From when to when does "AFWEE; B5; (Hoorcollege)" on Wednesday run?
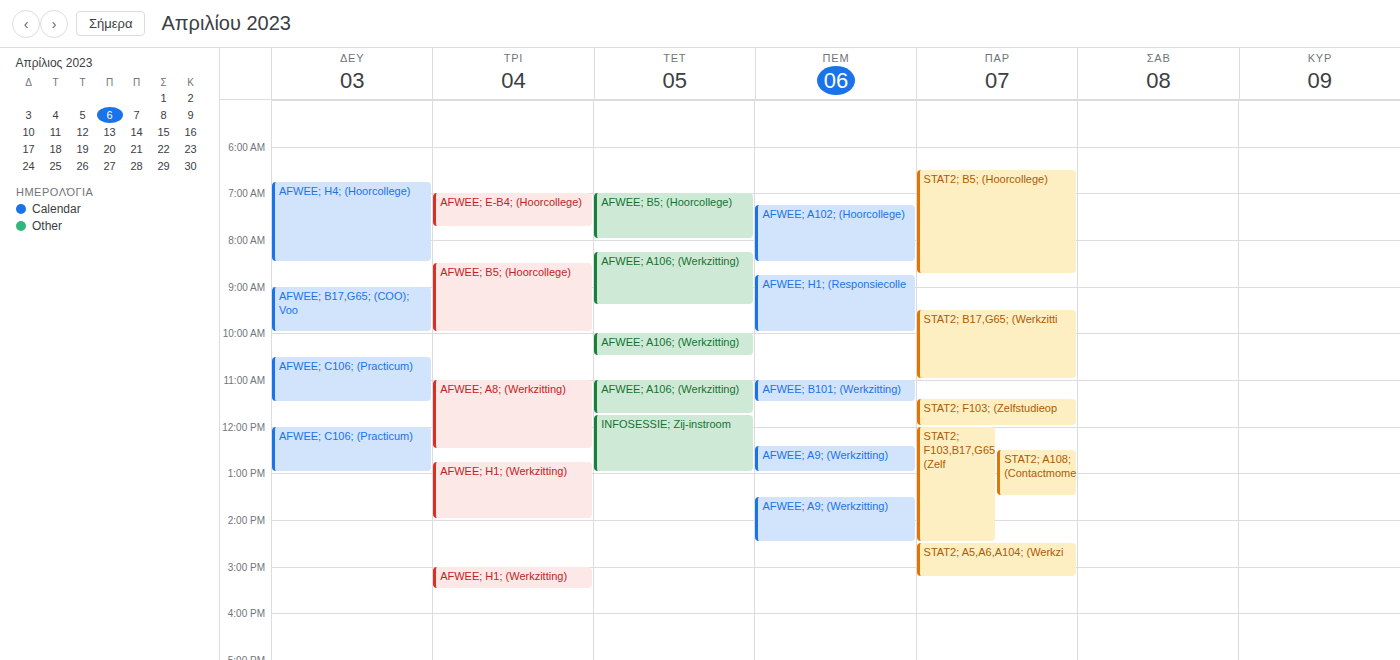
7:00 AM to 8:00 AM